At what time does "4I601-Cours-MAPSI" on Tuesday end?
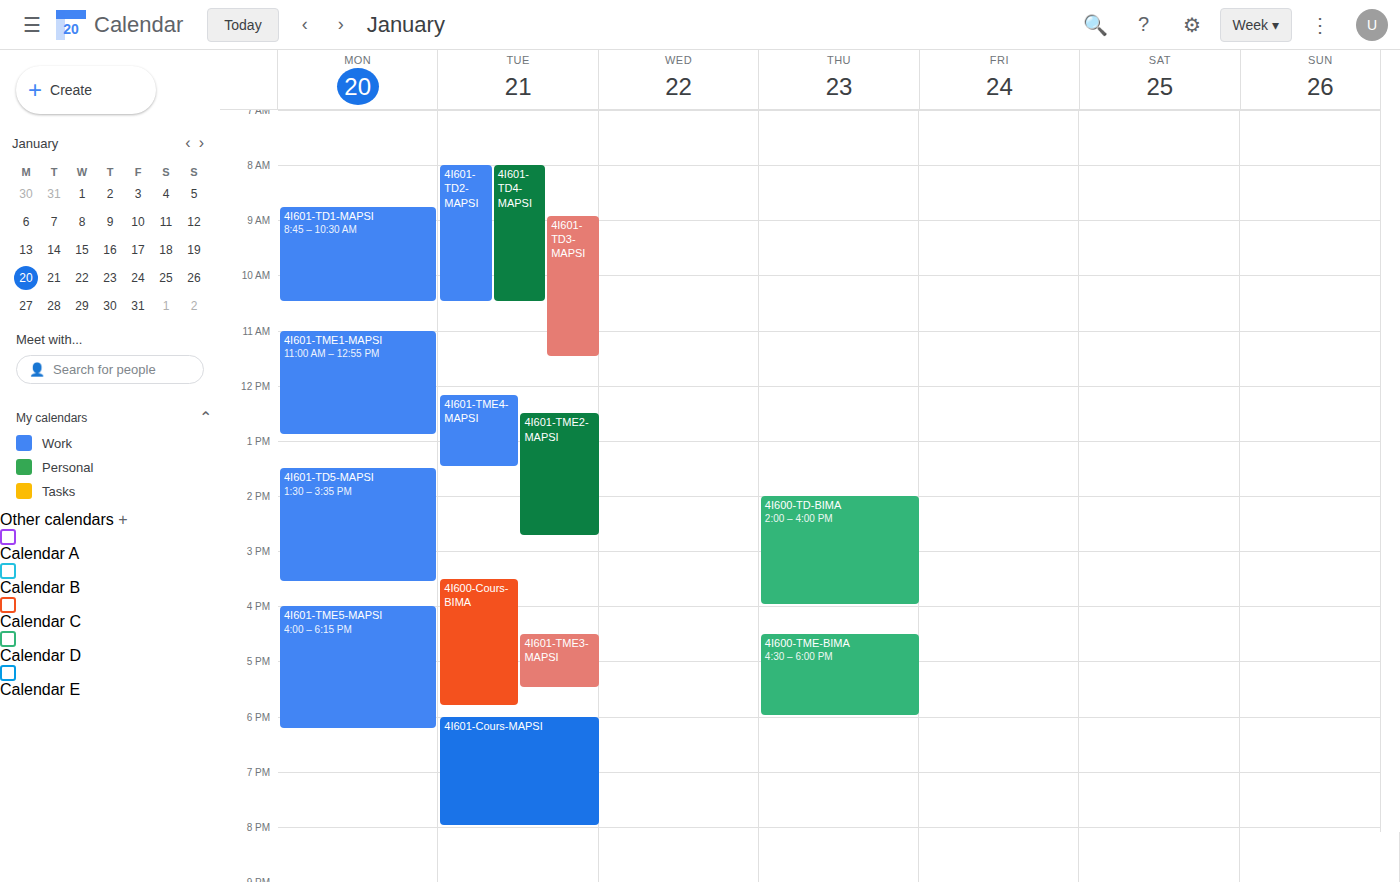
8:00 PM